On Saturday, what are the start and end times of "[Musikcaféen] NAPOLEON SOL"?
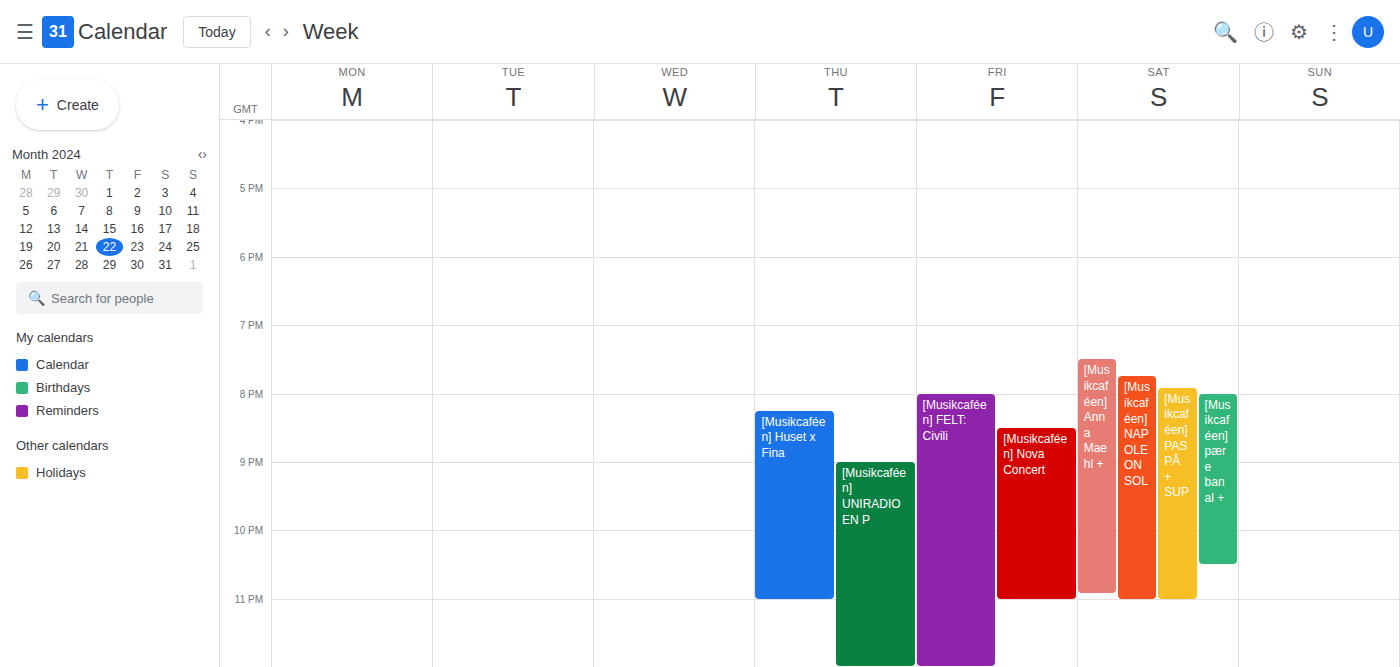
7:45 PM to 11:00 PM